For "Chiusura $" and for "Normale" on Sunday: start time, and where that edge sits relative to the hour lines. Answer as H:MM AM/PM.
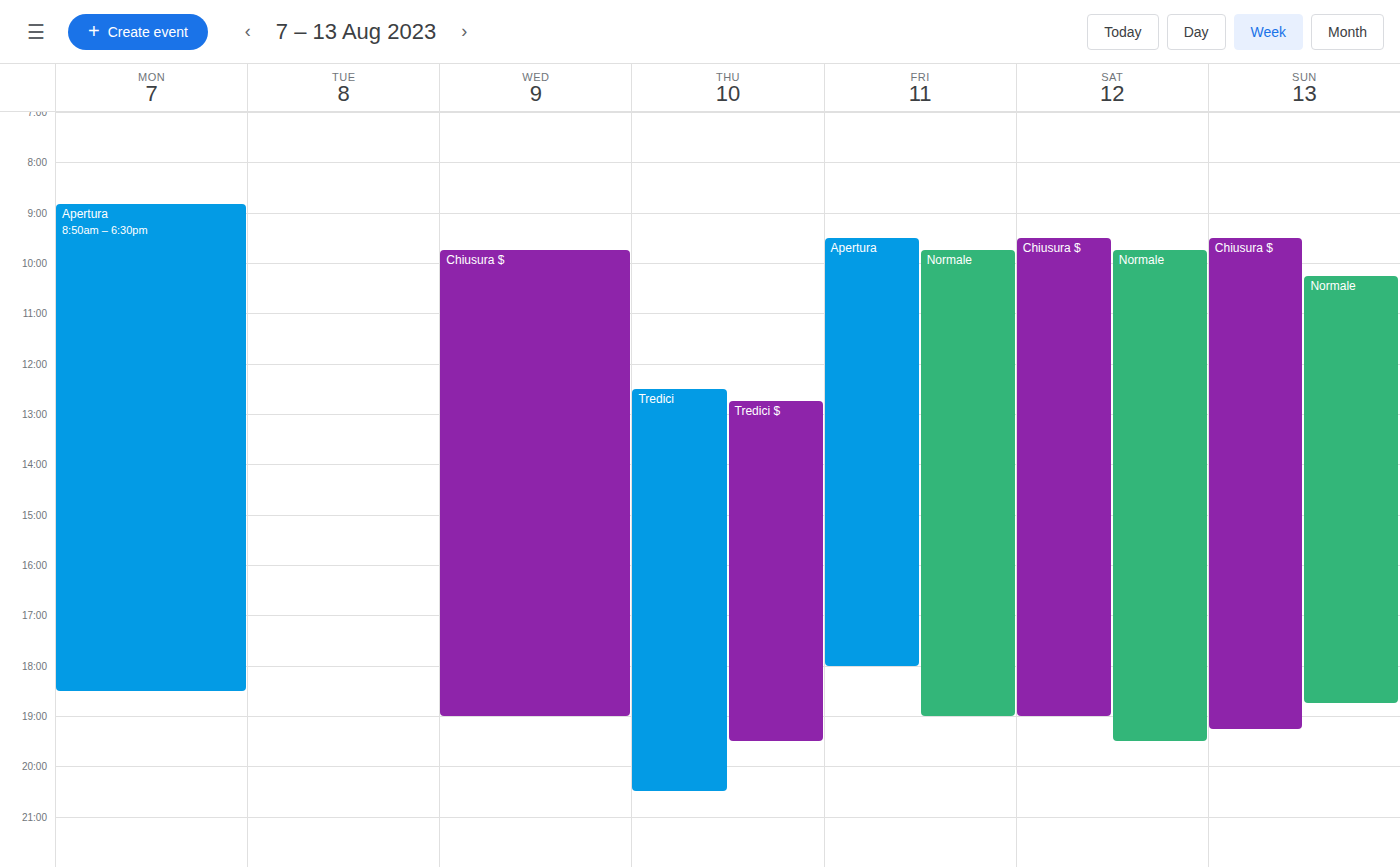
"Chiusura $": 9:30 AM, halfway between the 9 AM and 10 AM lines. "Normale": 10:15 AM, neither: a quarter of the way from the 10 AM line to the 11 AM line.